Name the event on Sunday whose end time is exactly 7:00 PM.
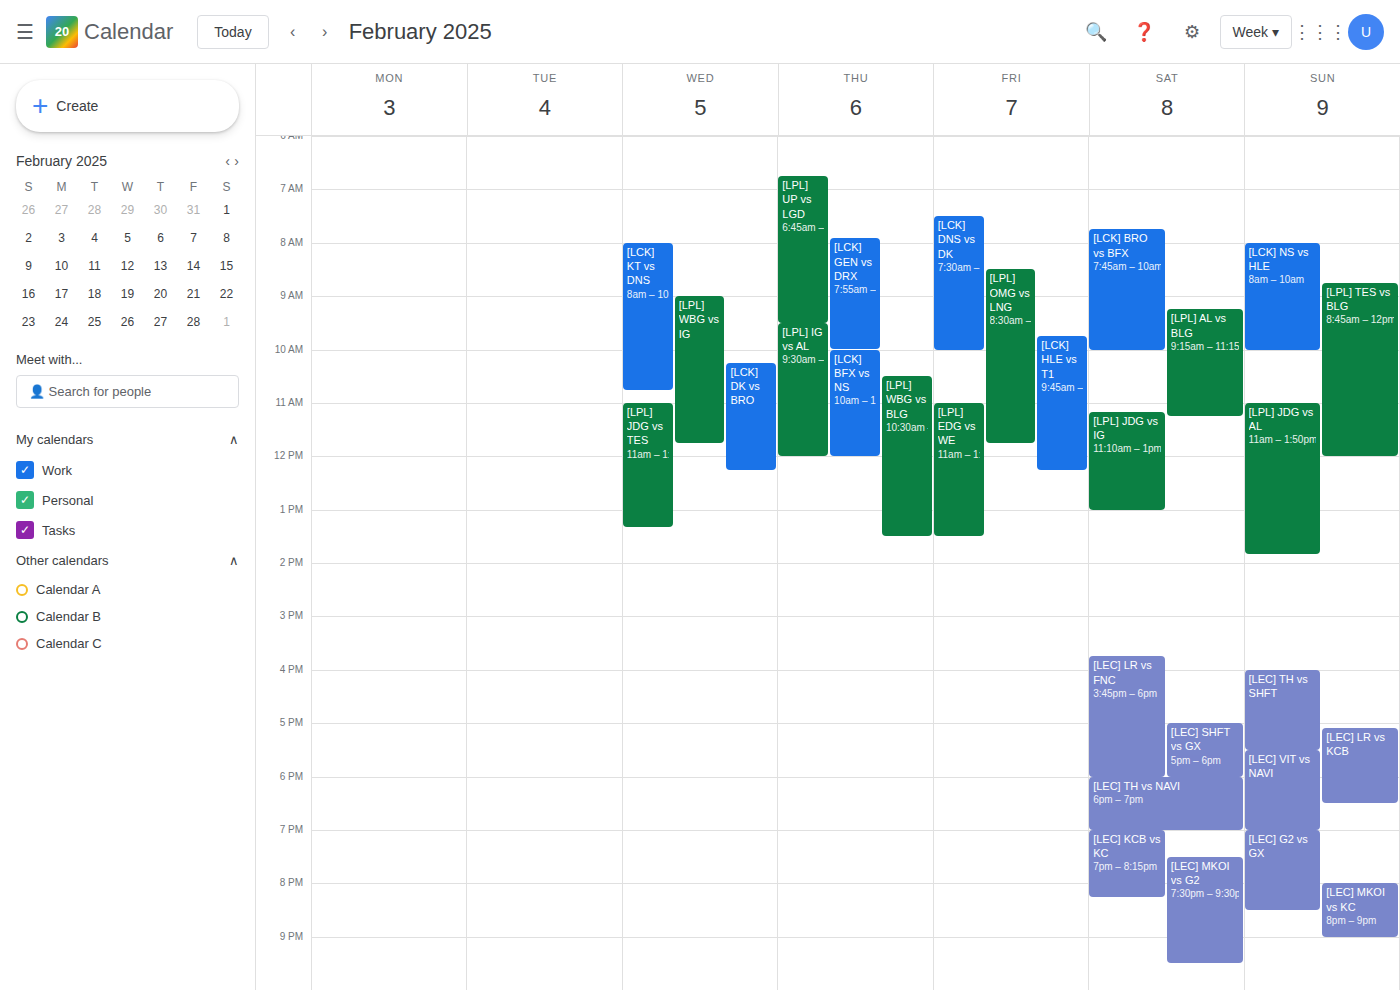
"[LEC] VIT vs NAVI"